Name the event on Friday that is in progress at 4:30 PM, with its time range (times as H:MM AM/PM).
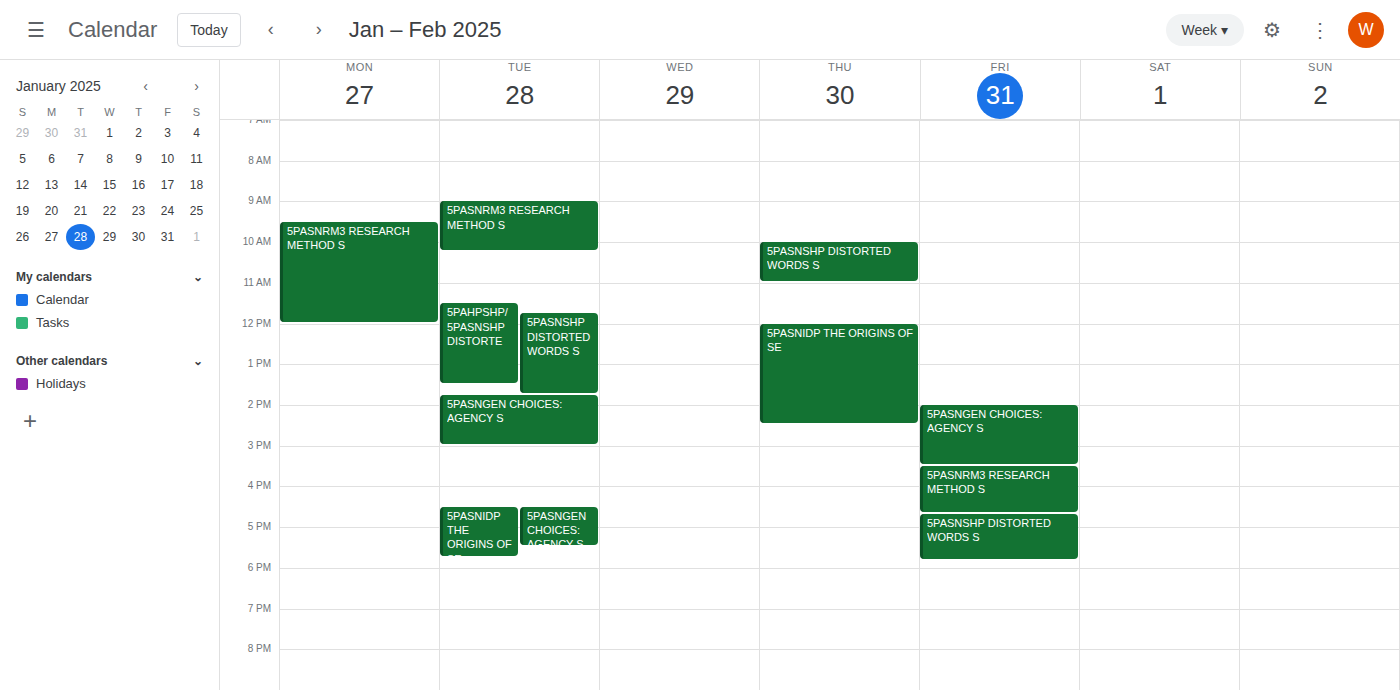
"5PASNRM3 RESEARCH METHOD S", 3:30 PM to 4:40 PM